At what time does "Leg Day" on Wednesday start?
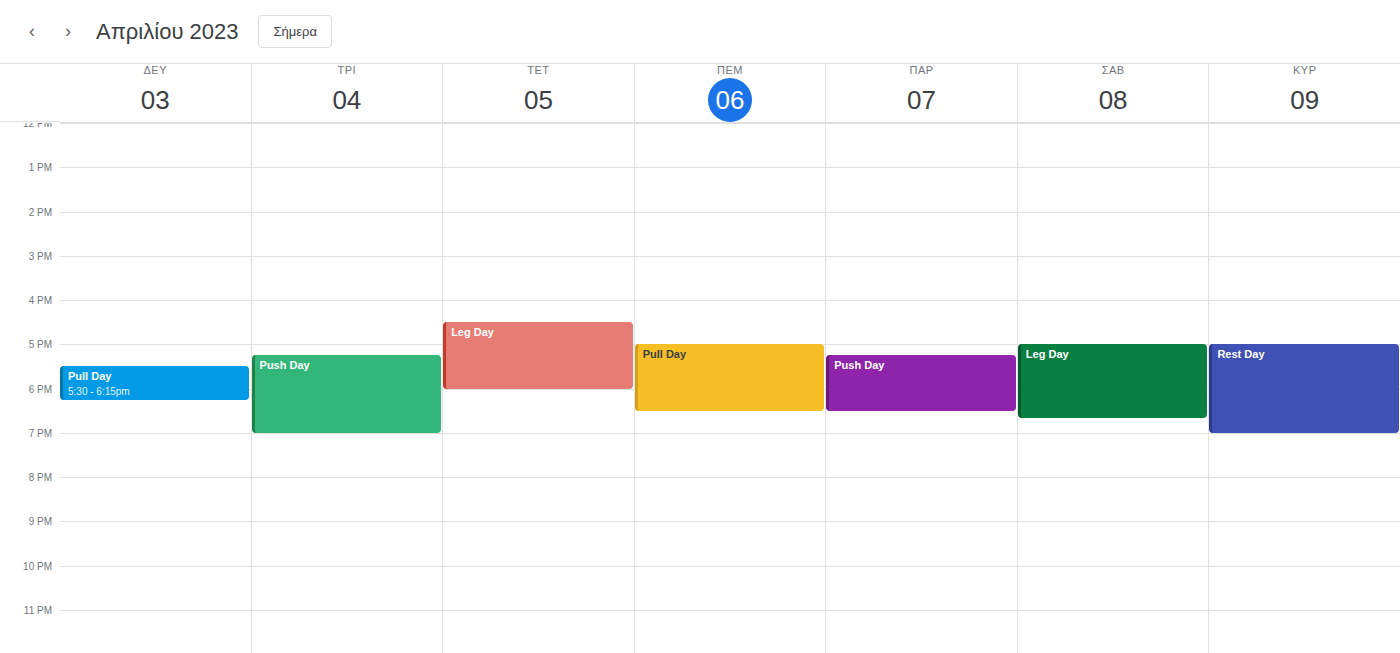
4:30 PM